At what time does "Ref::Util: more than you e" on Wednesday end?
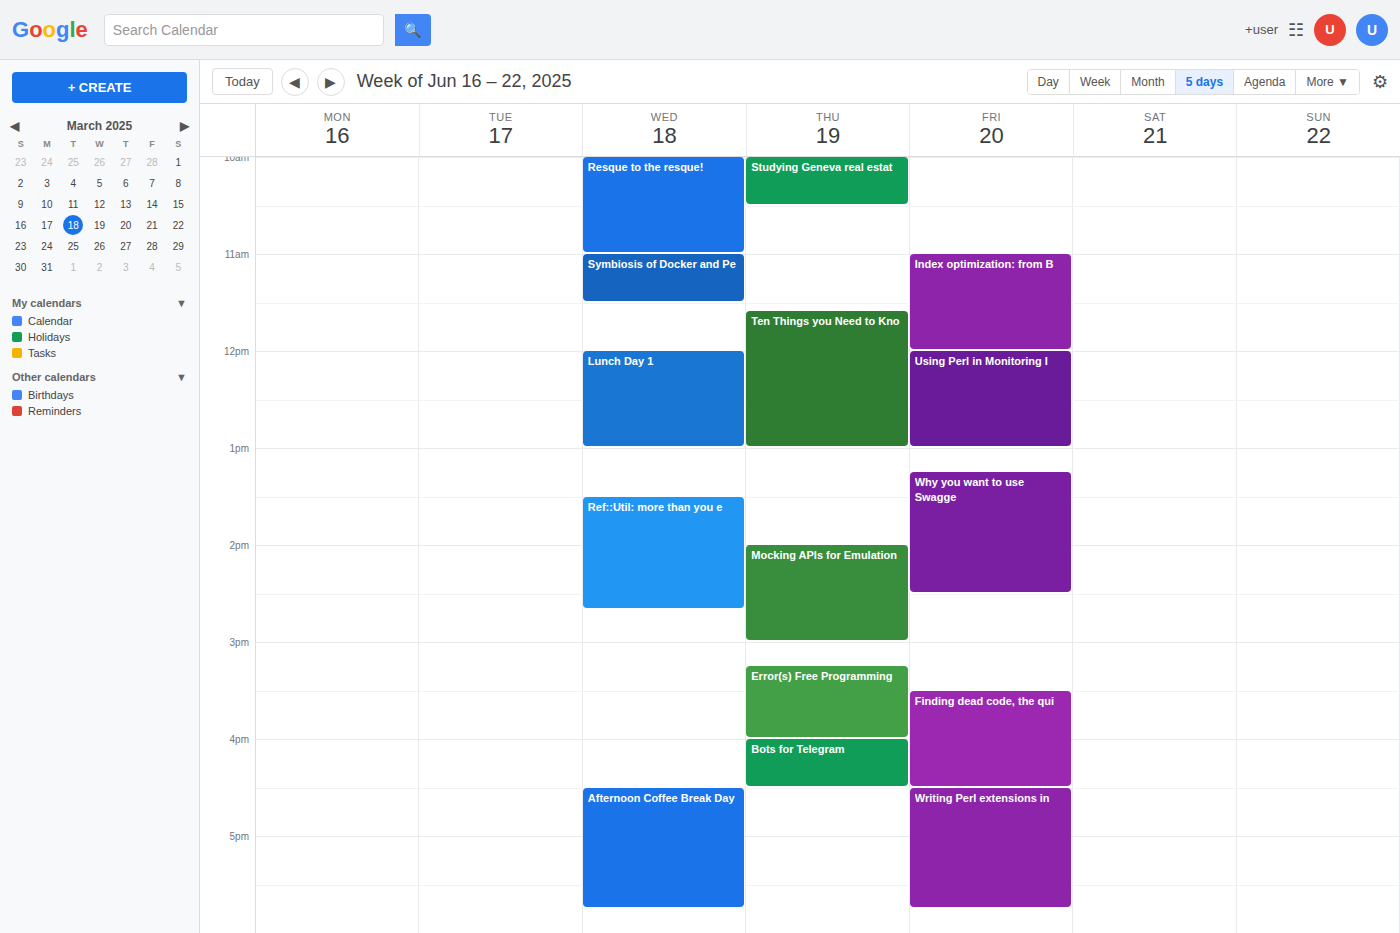
2:40 PM